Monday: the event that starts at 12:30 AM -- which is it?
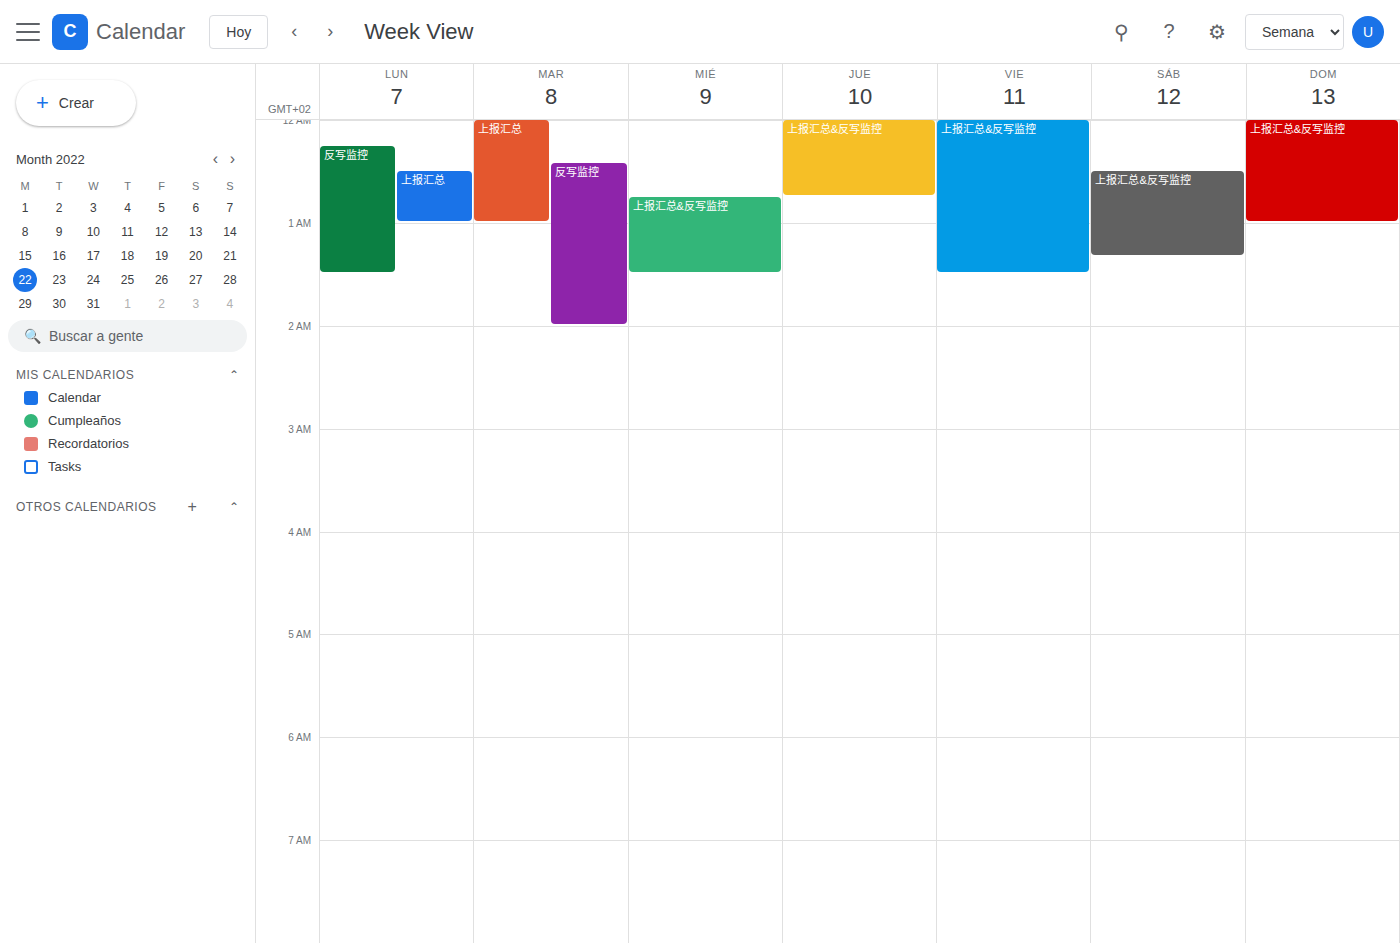
"上报汇总"